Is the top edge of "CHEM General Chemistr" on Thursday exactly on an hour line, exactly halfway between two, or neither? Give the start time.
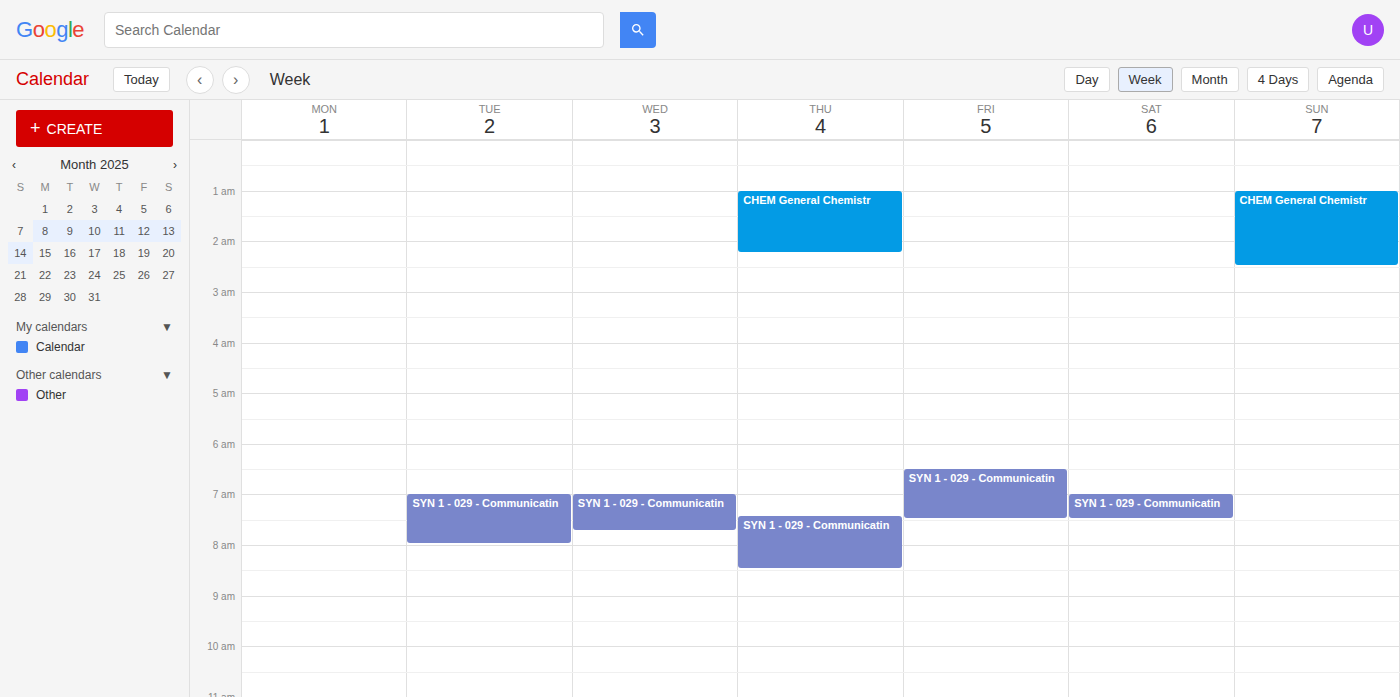
1:00 AM -- exactly on the 1 AM line.